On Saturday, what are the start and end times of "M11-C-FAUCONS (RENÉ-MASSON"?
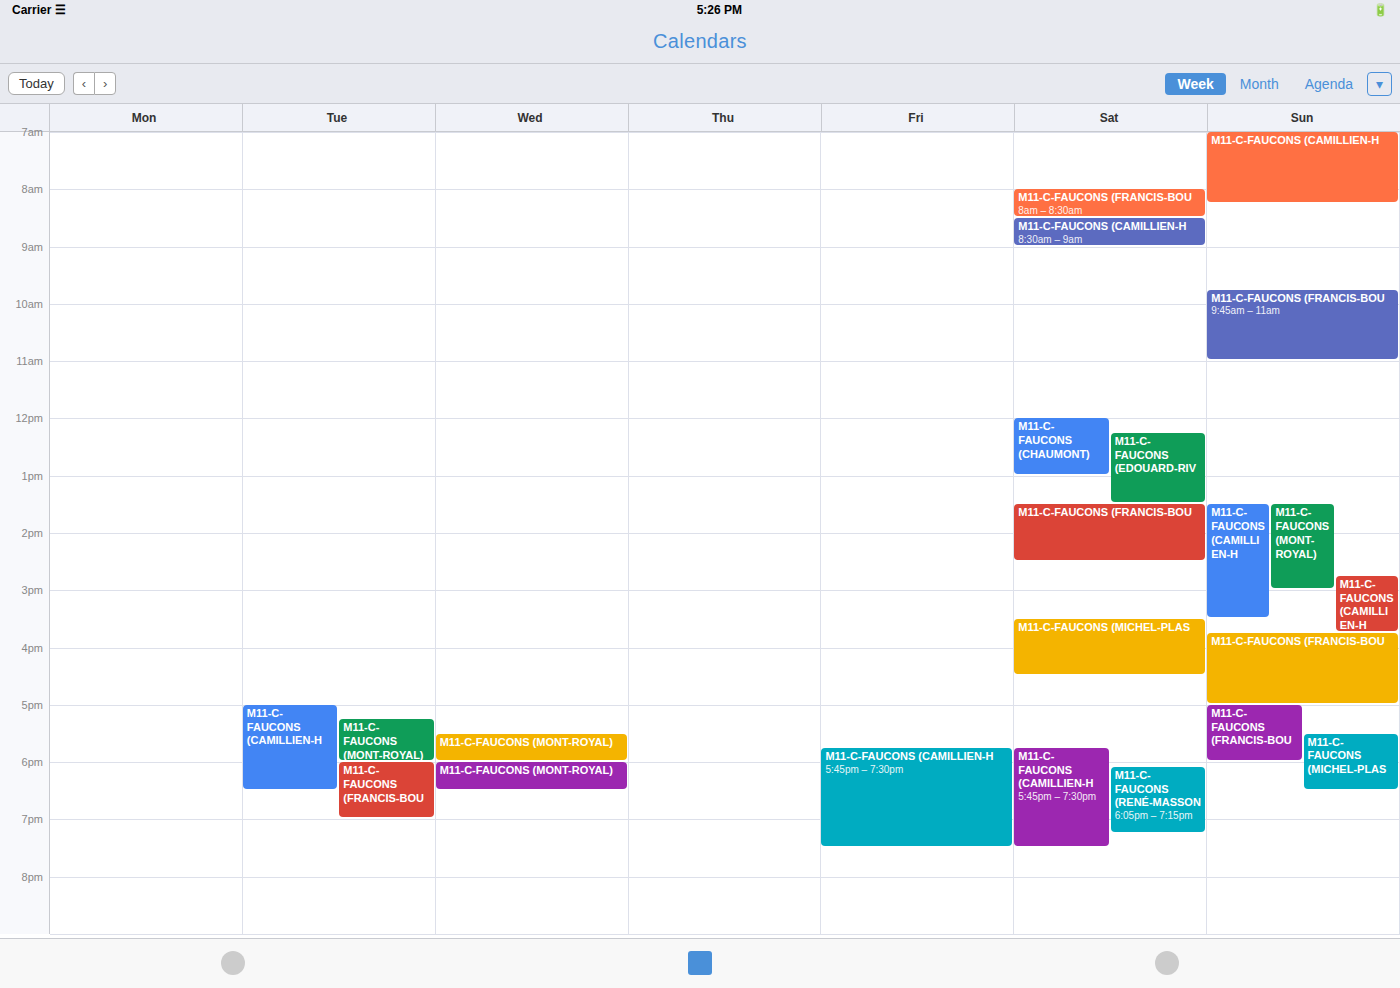
18:05 to 19:15